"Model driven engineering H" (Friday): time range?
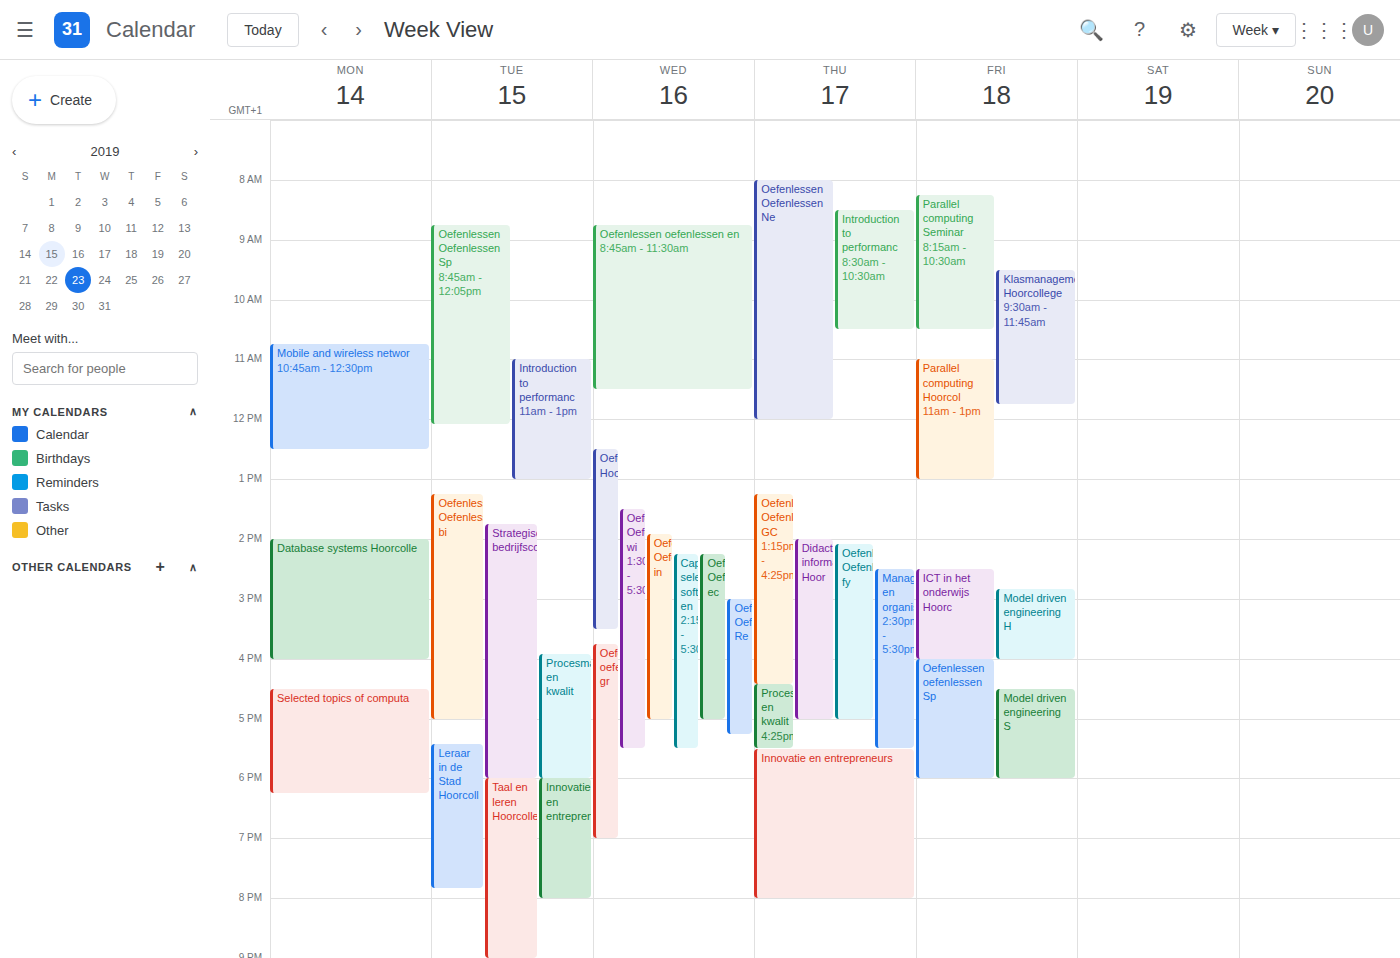
14:50 to 16:00